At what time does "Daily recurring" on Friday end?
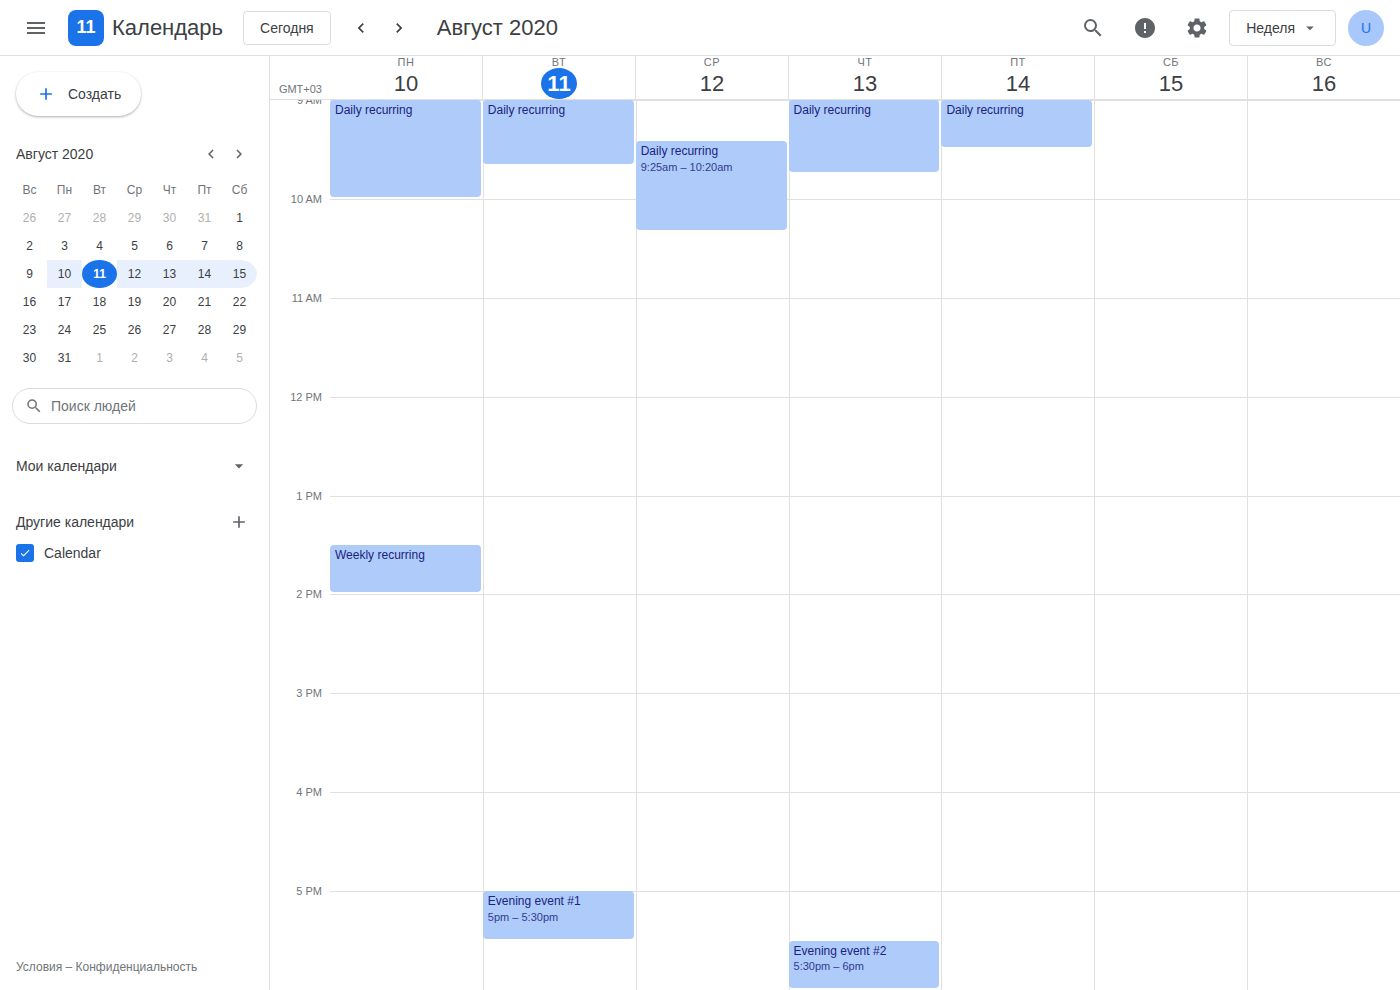
9:30 AM